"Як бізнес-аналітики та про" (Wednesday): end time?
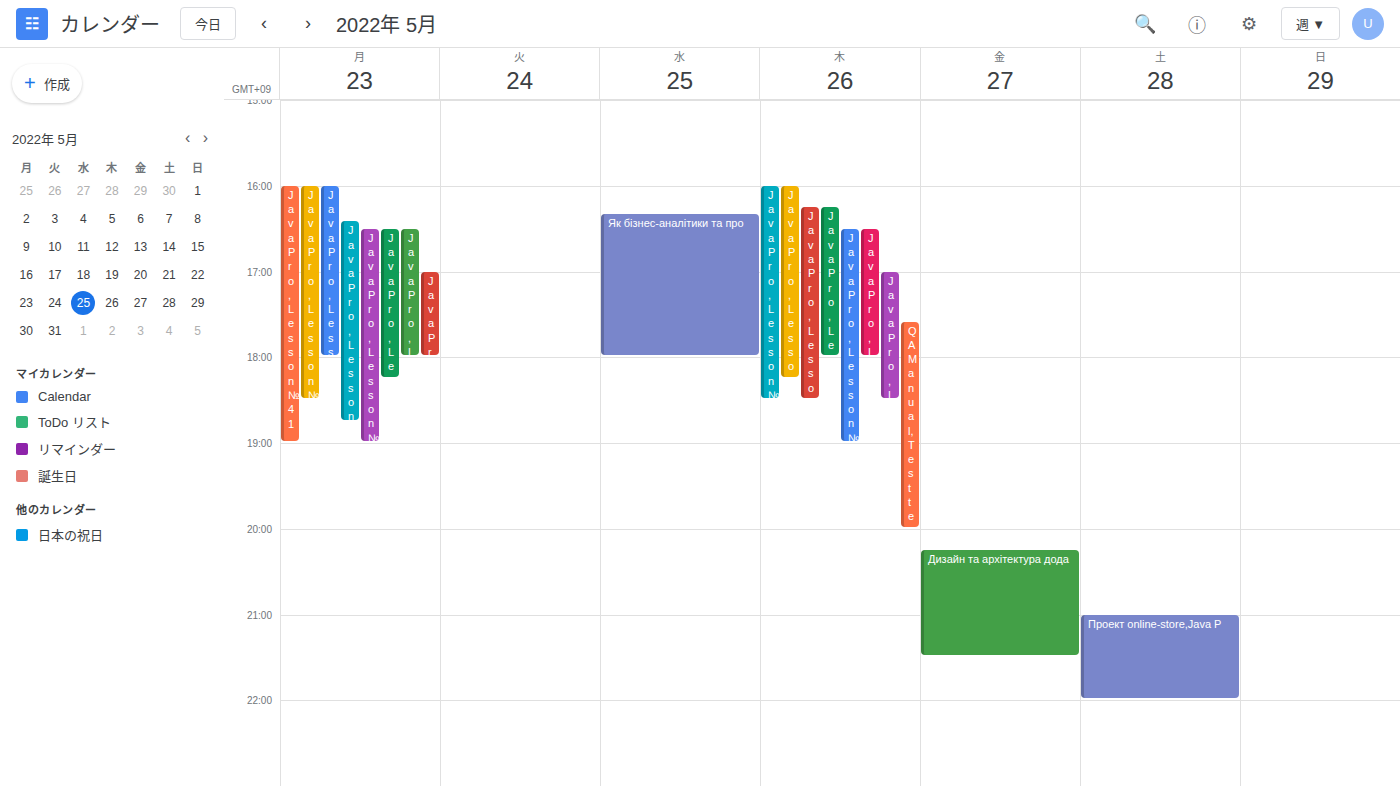
6:00 PM